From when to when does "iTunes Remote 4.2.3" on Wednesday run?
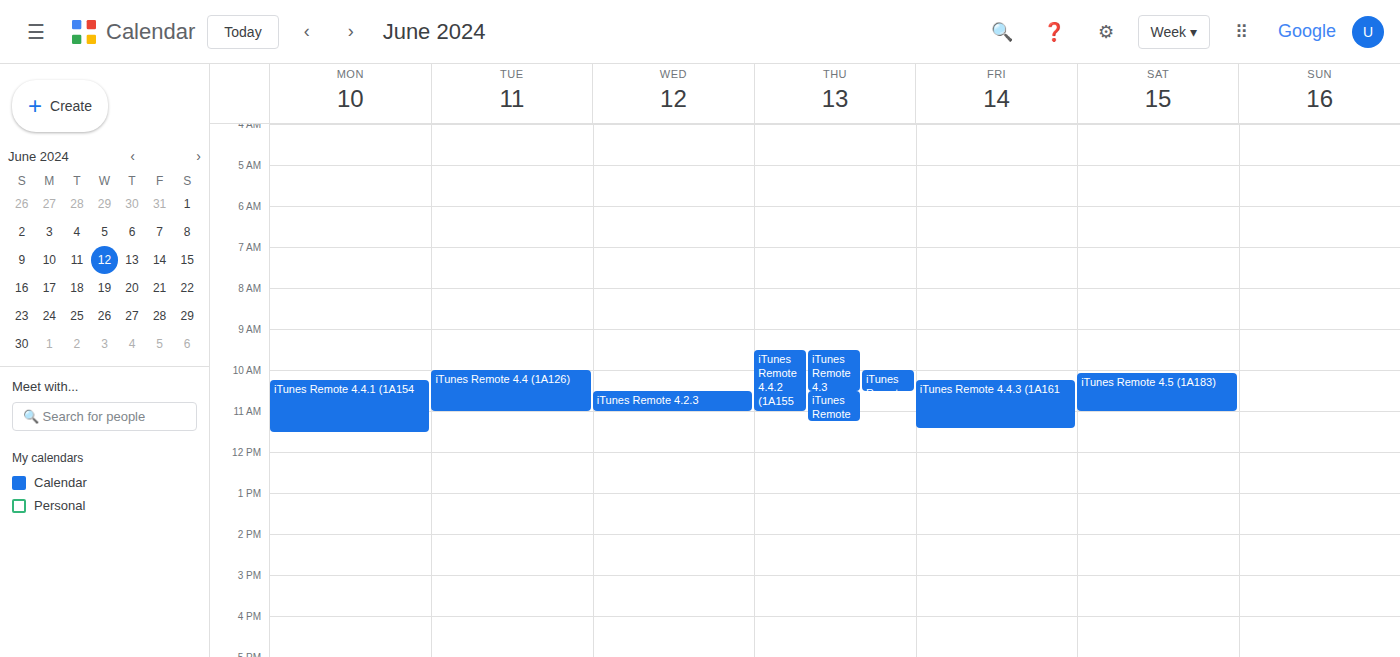
10:30 AM to 11:00 AM